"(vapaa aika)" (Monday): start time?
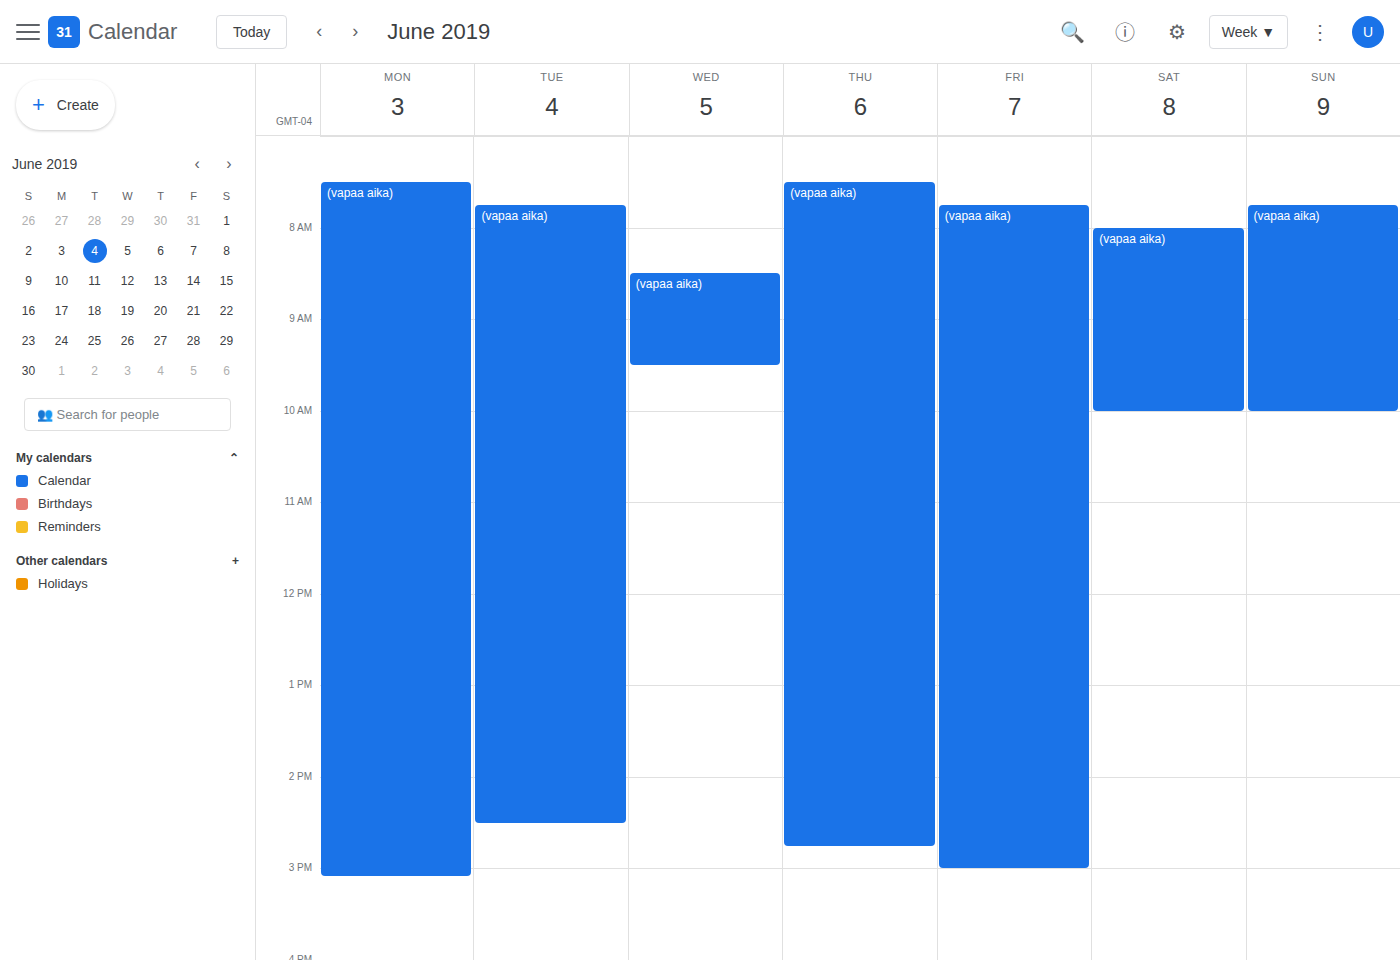
7:30 AM